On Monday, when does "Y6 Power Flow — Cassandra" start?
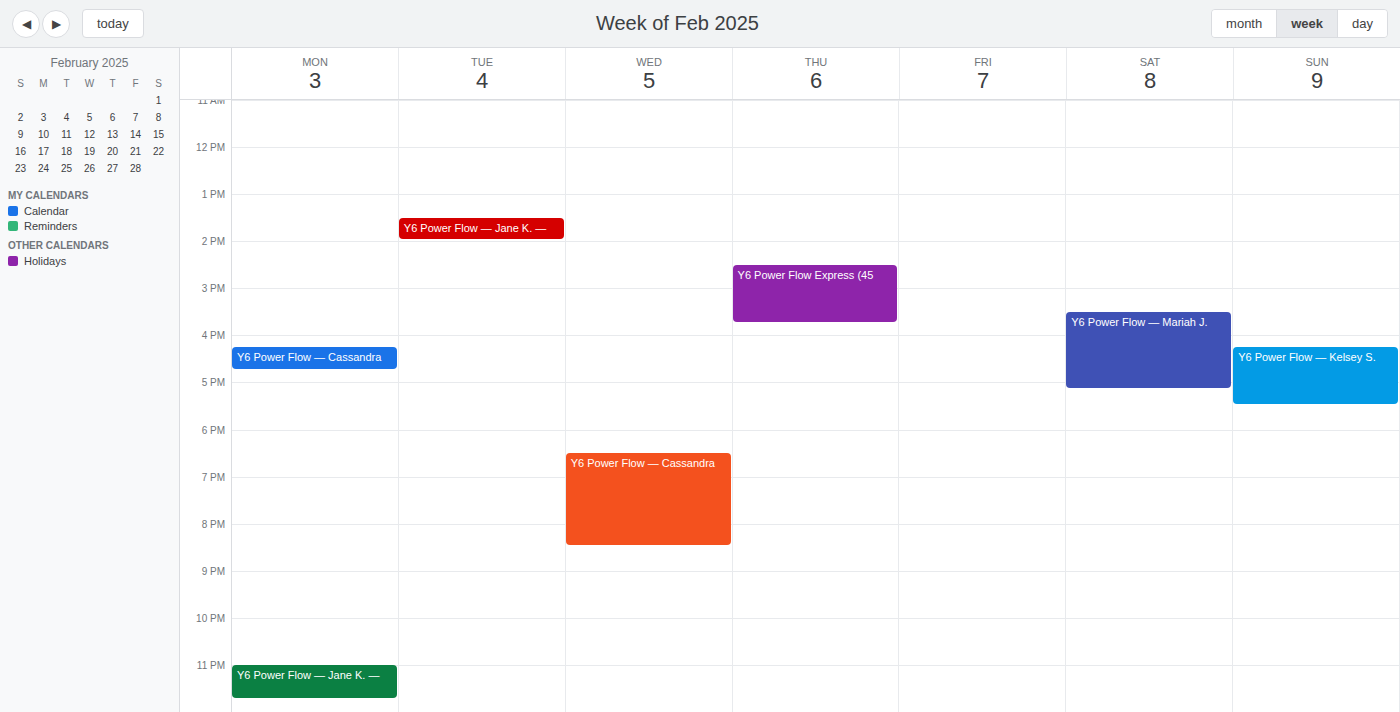
4:15 PM